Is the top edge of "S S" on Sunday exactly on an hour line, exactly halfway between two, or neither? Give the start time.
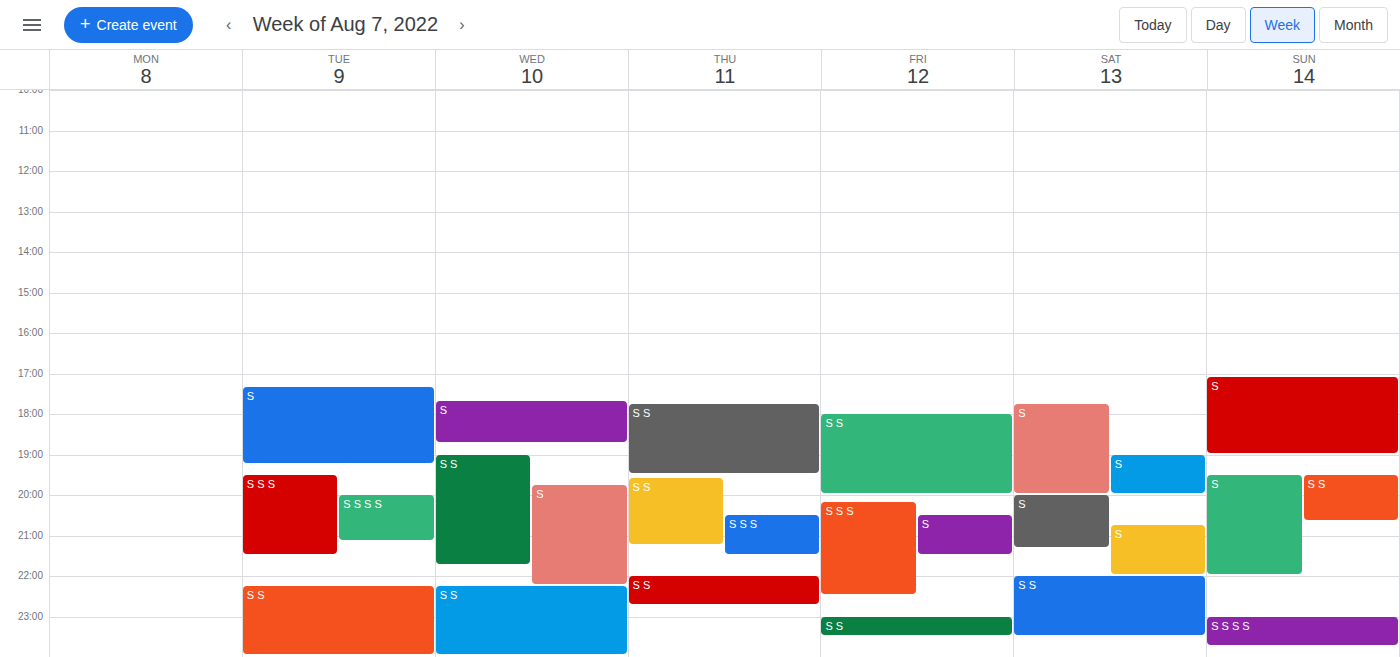
7:30 PM -- halfway between the 7 PM and 8 PM lines.